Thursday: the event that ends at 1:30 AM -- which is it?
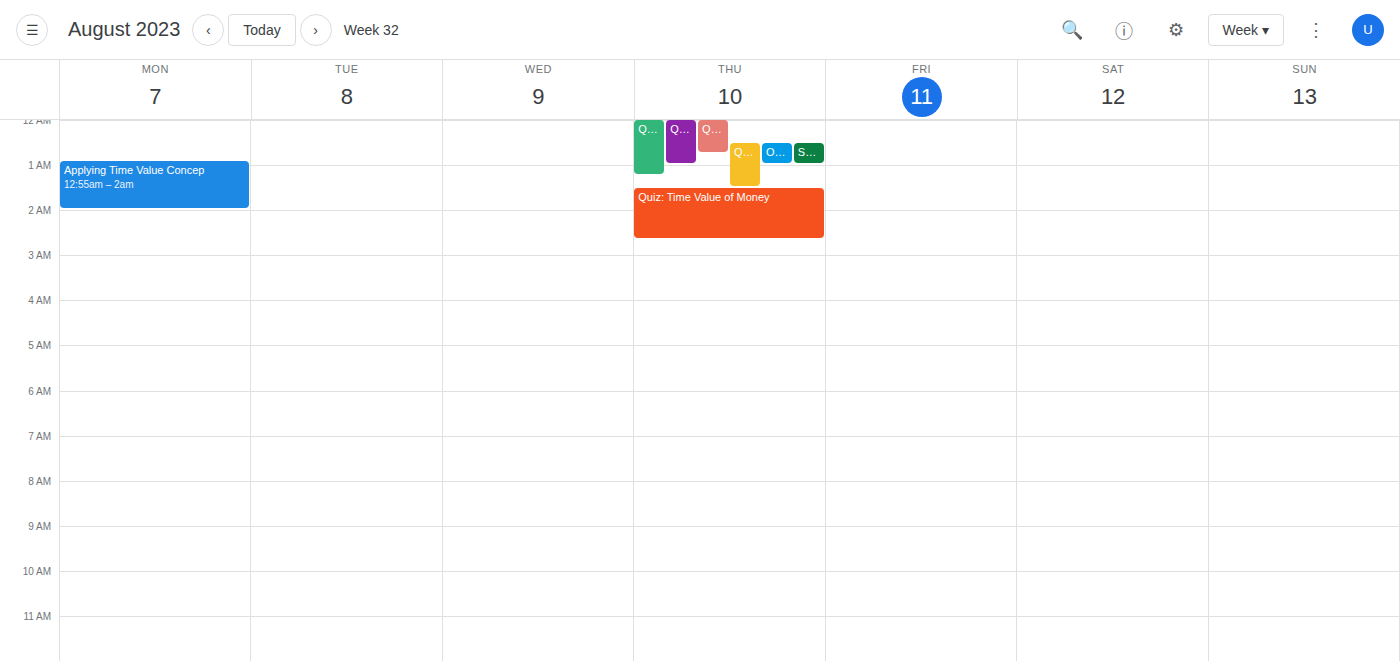
"QUIZ: Taxes [MGT 012Y 001"